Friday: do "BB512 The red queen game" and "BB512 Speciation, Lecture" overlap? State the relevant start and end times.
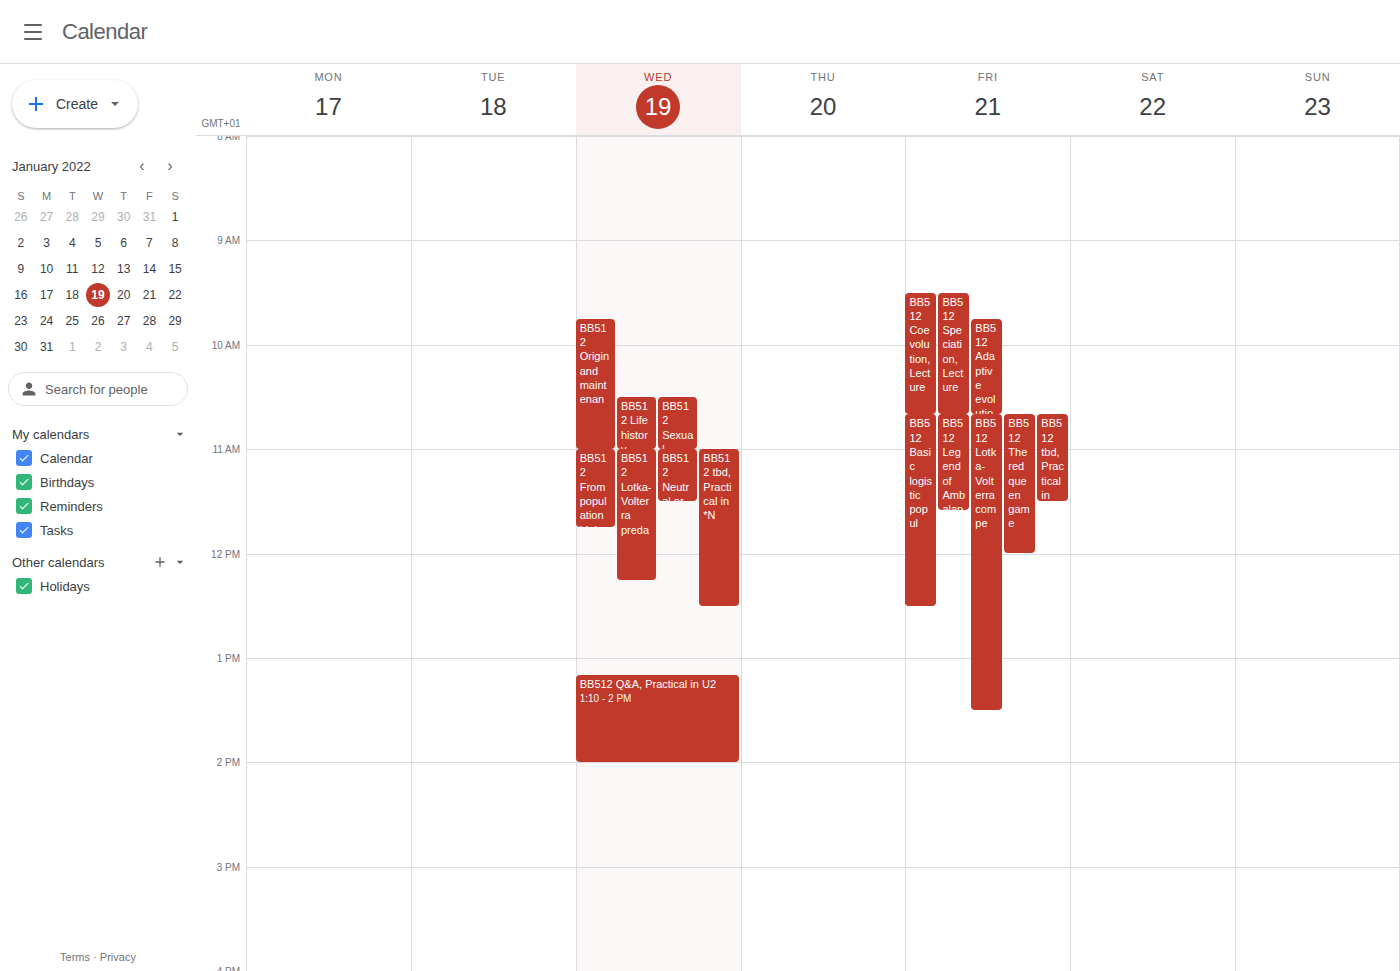
"BB512 Speciation, Lecture" ends at 10:40 AM, exactly when "BB512 The red queen game" starts -- they touch but do not overlap.